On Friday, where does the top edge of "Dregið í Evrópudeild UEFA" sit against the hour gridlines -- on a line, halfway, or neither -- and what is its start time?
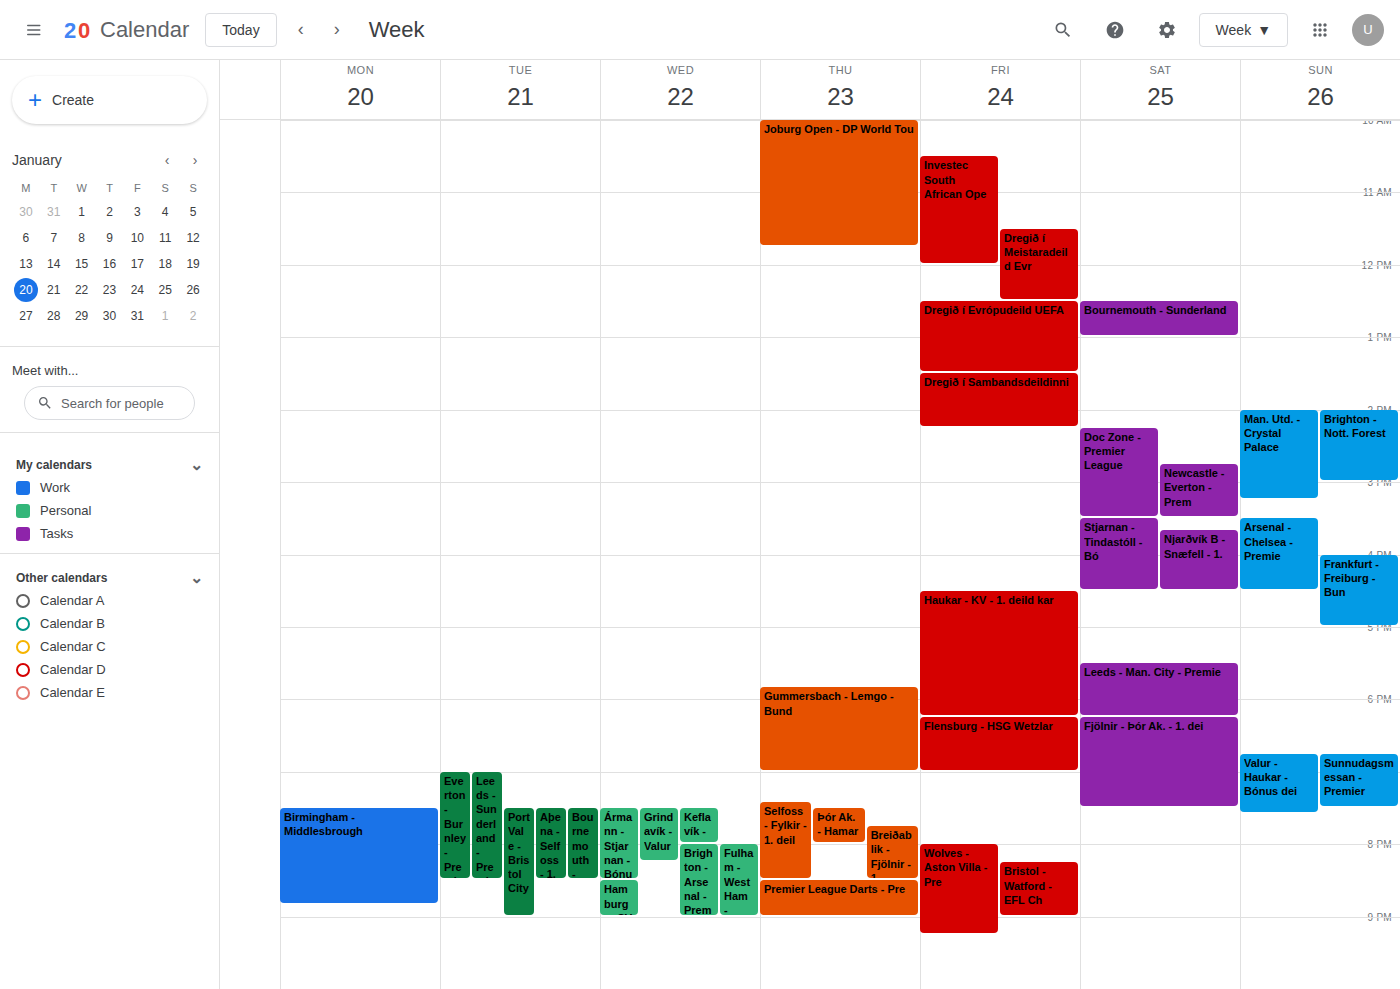
12:30 -- halfway between the 12:00 and 13:00 lines.